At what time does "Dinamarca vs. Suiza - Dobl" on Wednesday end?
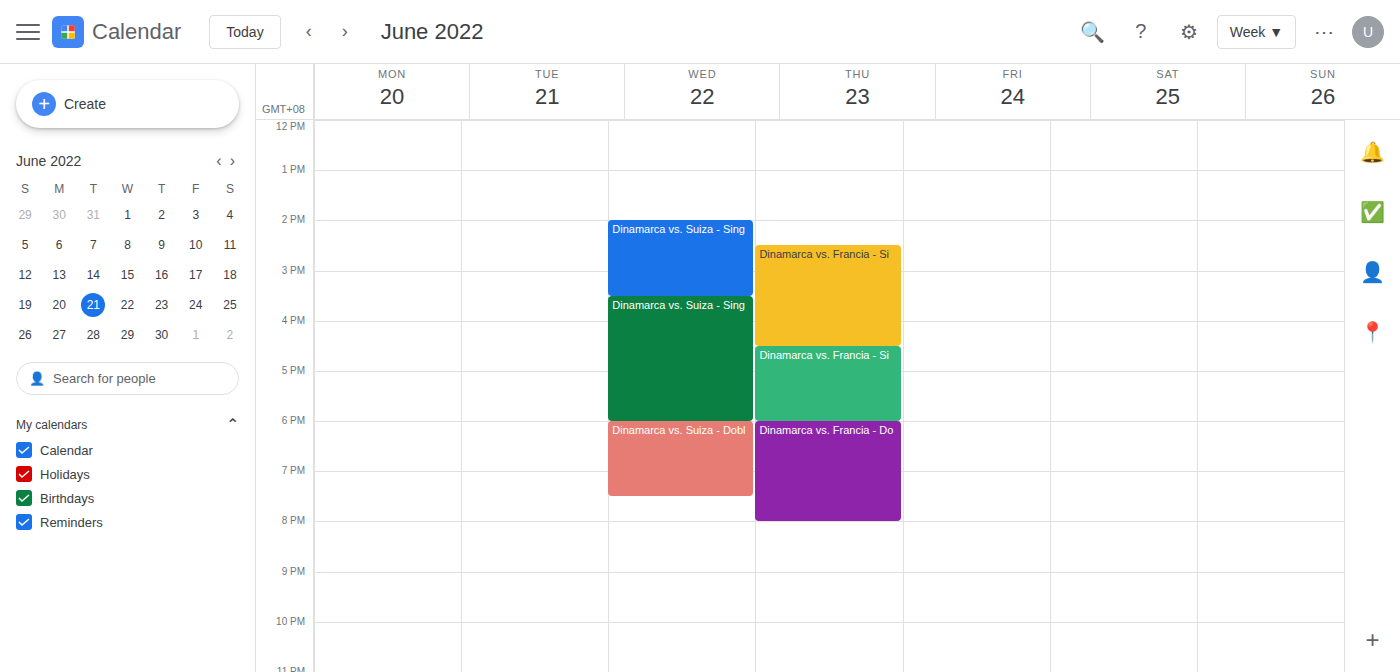
7:30 PM